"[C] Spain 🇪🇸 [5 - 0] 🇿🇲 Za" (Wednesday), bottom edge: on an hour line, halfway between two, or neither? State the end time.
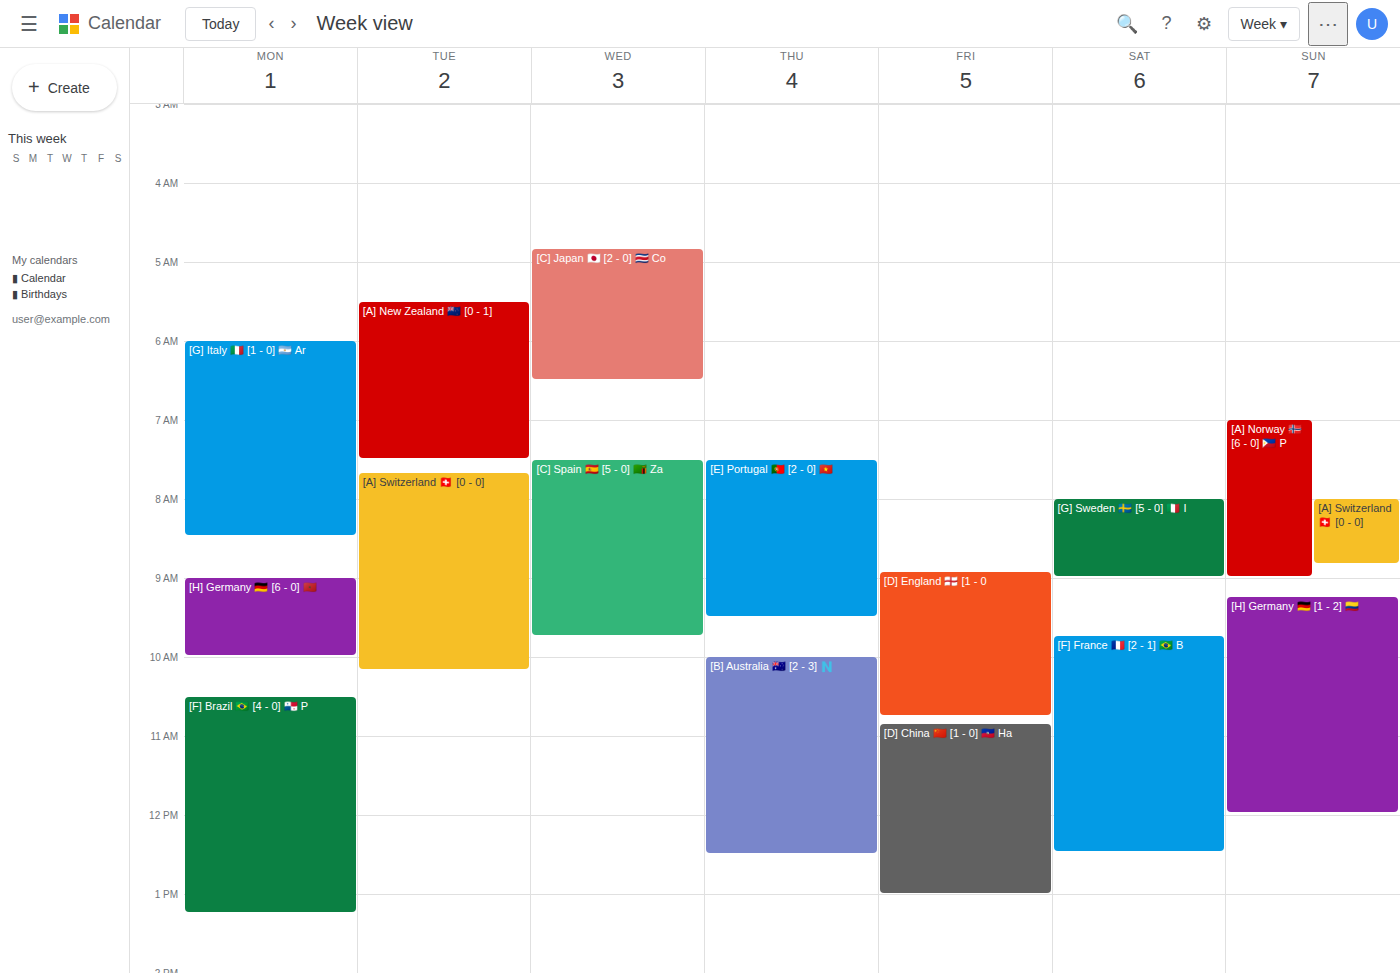
9:45 AM -- neither: three quarters of the way from the 9 AM line to the 10 AM line.